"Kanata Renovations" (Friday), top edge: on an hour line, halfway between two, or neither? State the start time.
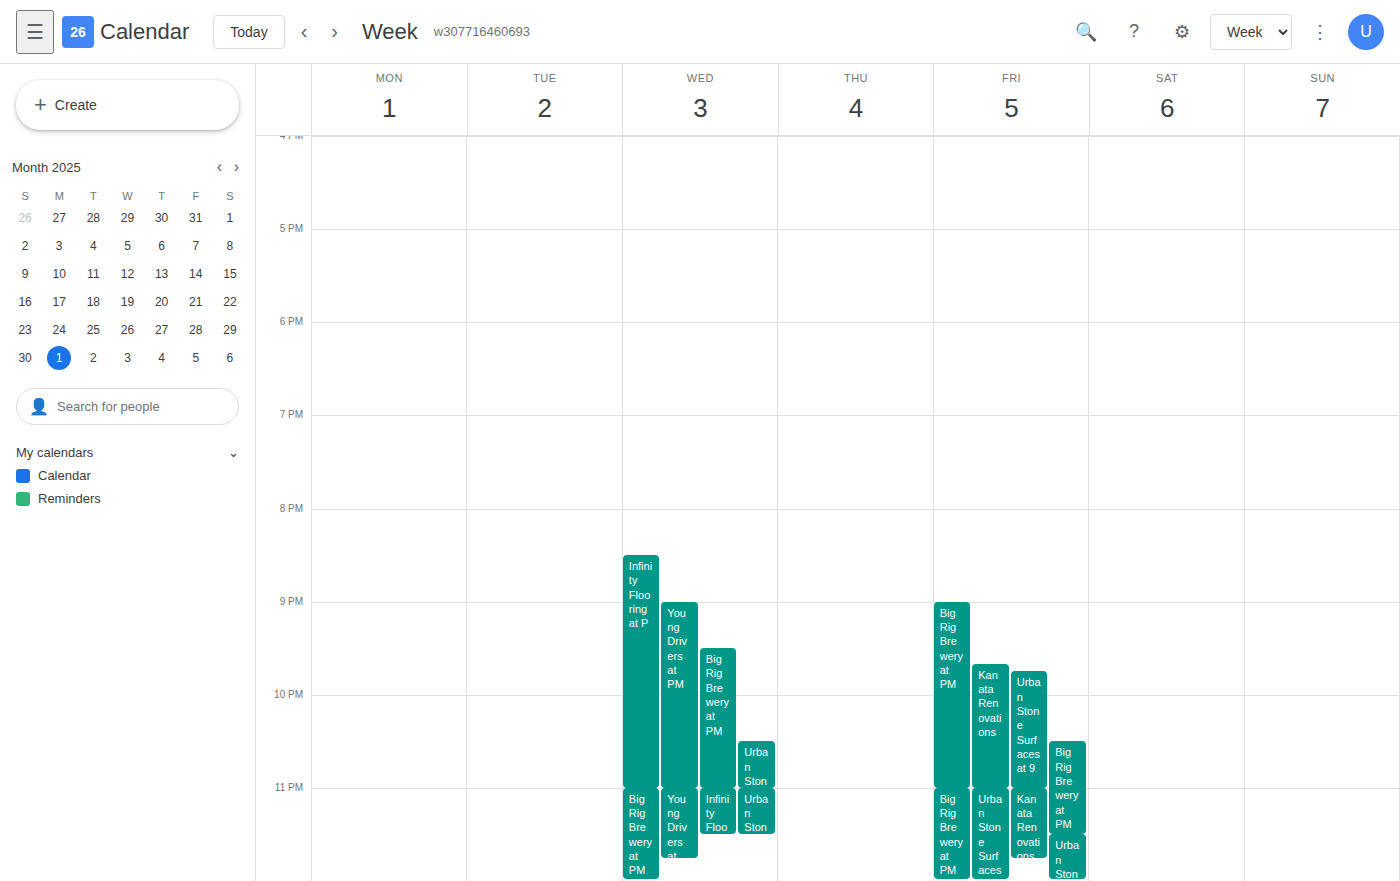
9:40 PM -- neither: 40 minutes below the 9 PM line and 20 minutes above the 10 PM line.